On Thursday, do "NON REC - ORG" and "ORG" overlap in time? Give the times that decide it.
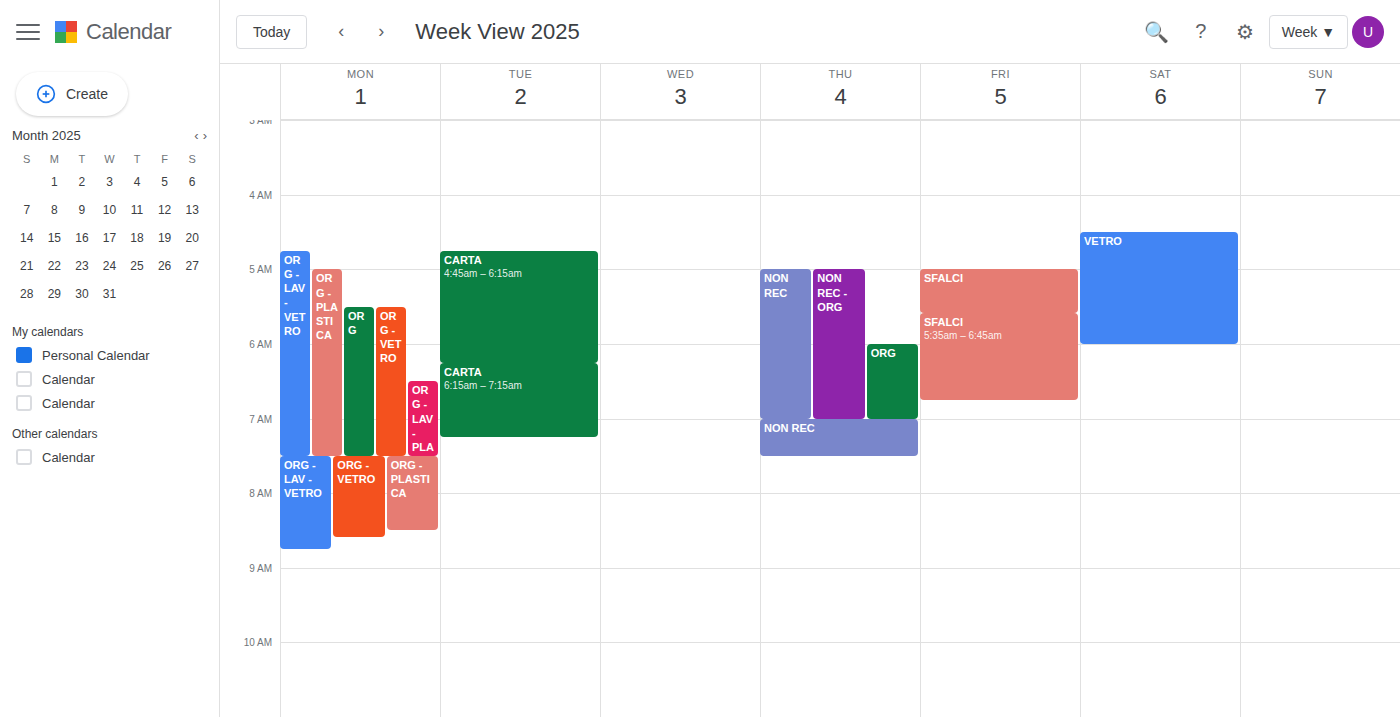
"ORG" starts at 6:00 AM, before "NON REC - ORG" ends at 7:00 AM -- they overlap.